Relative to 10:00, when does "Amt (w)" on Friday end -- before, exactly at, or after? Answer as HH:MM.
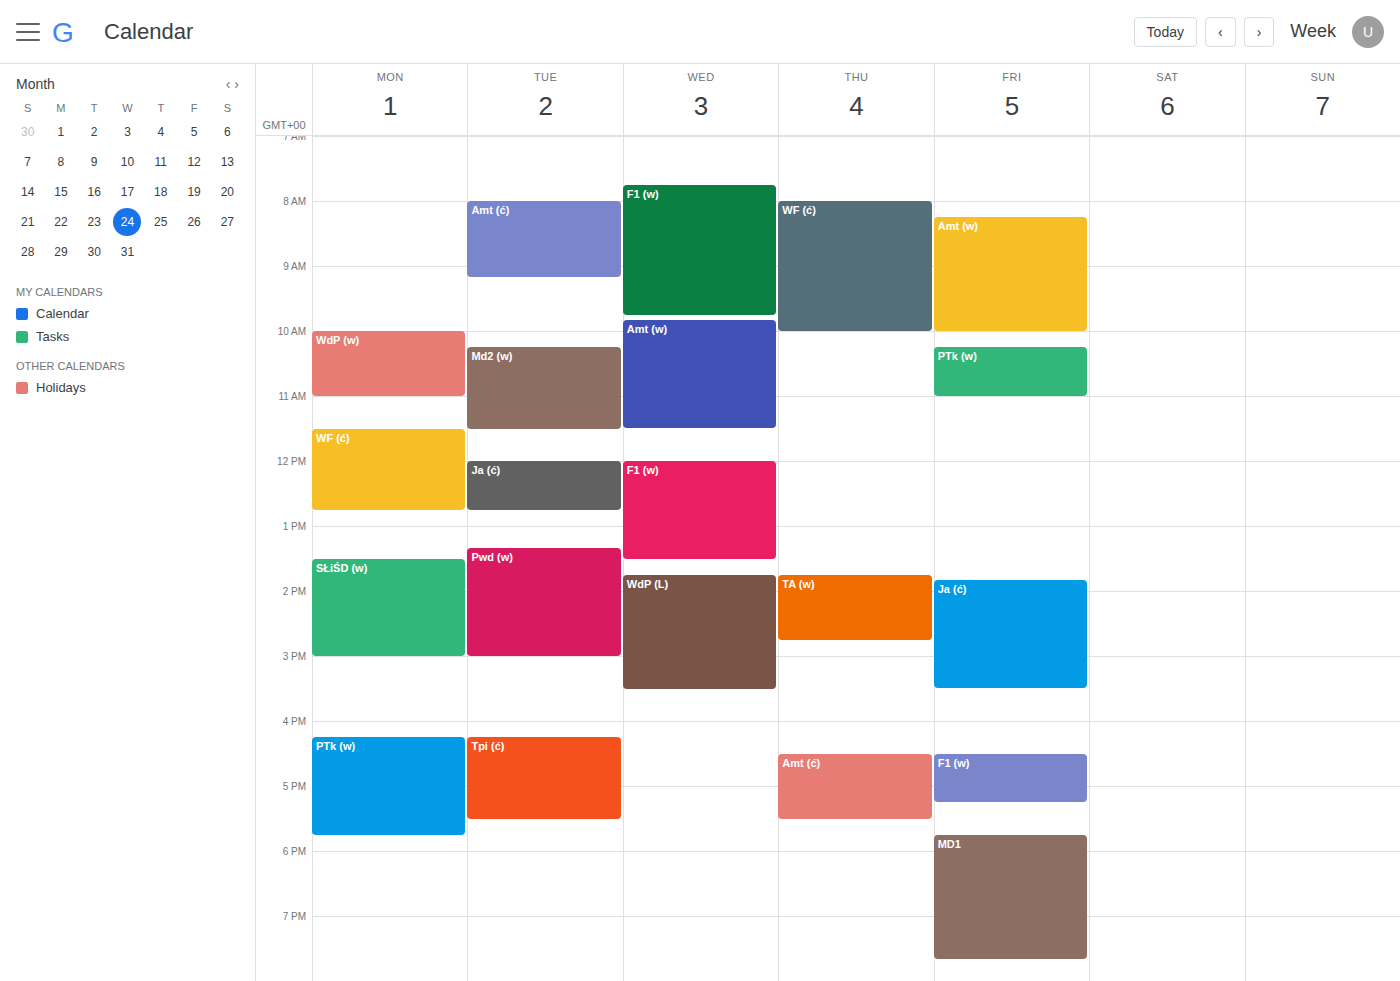
10:00 -- exactly at 10:00, on the 10:00 line.